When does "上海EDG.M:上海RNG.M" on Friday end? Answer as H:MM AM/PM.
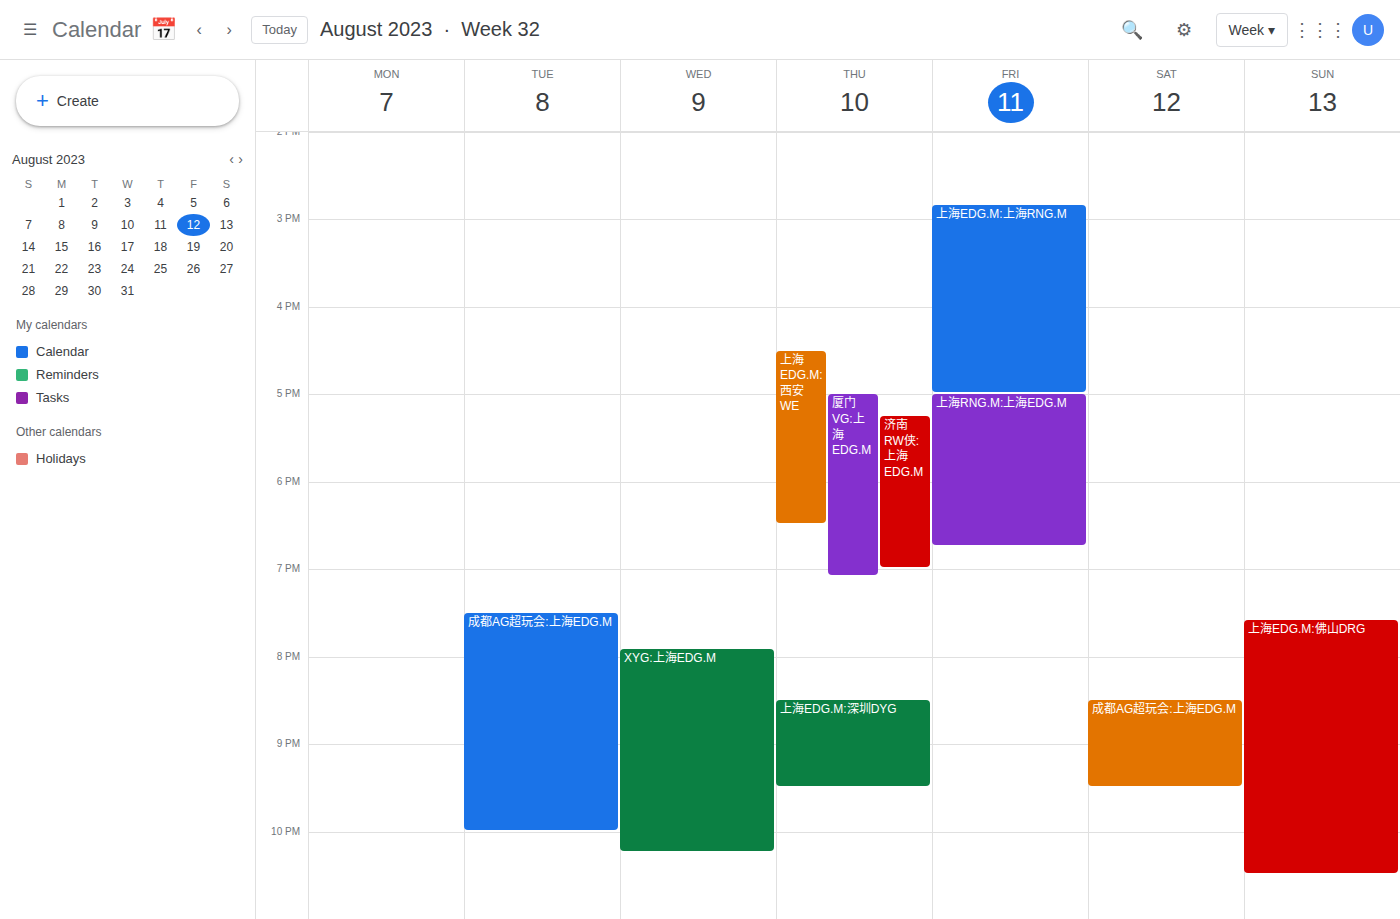
5:00 PM